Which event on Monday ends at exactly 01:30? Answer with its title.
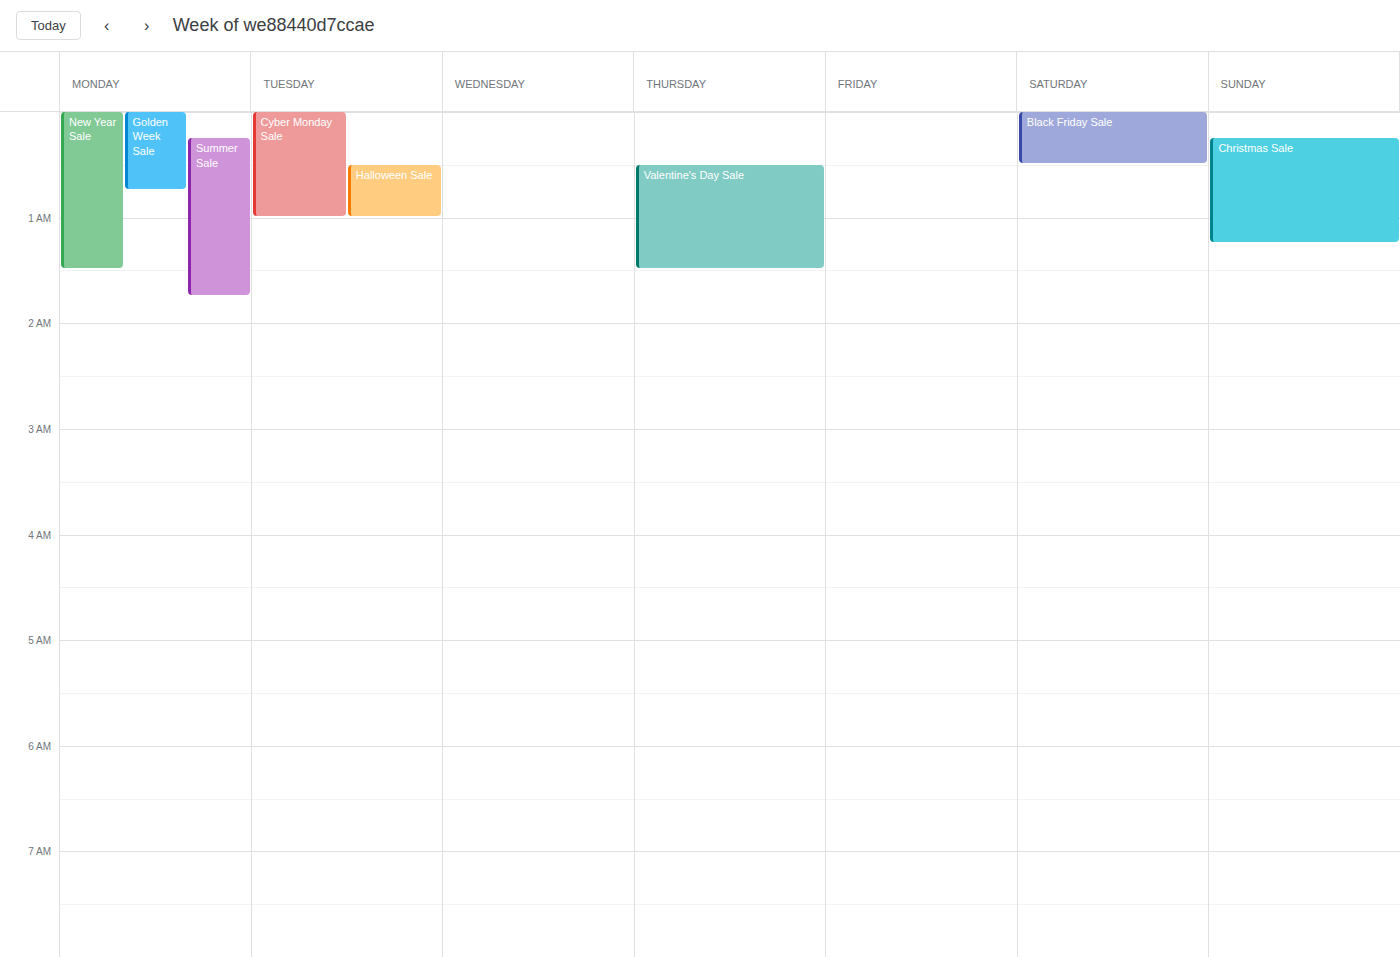
"New Year Sale"